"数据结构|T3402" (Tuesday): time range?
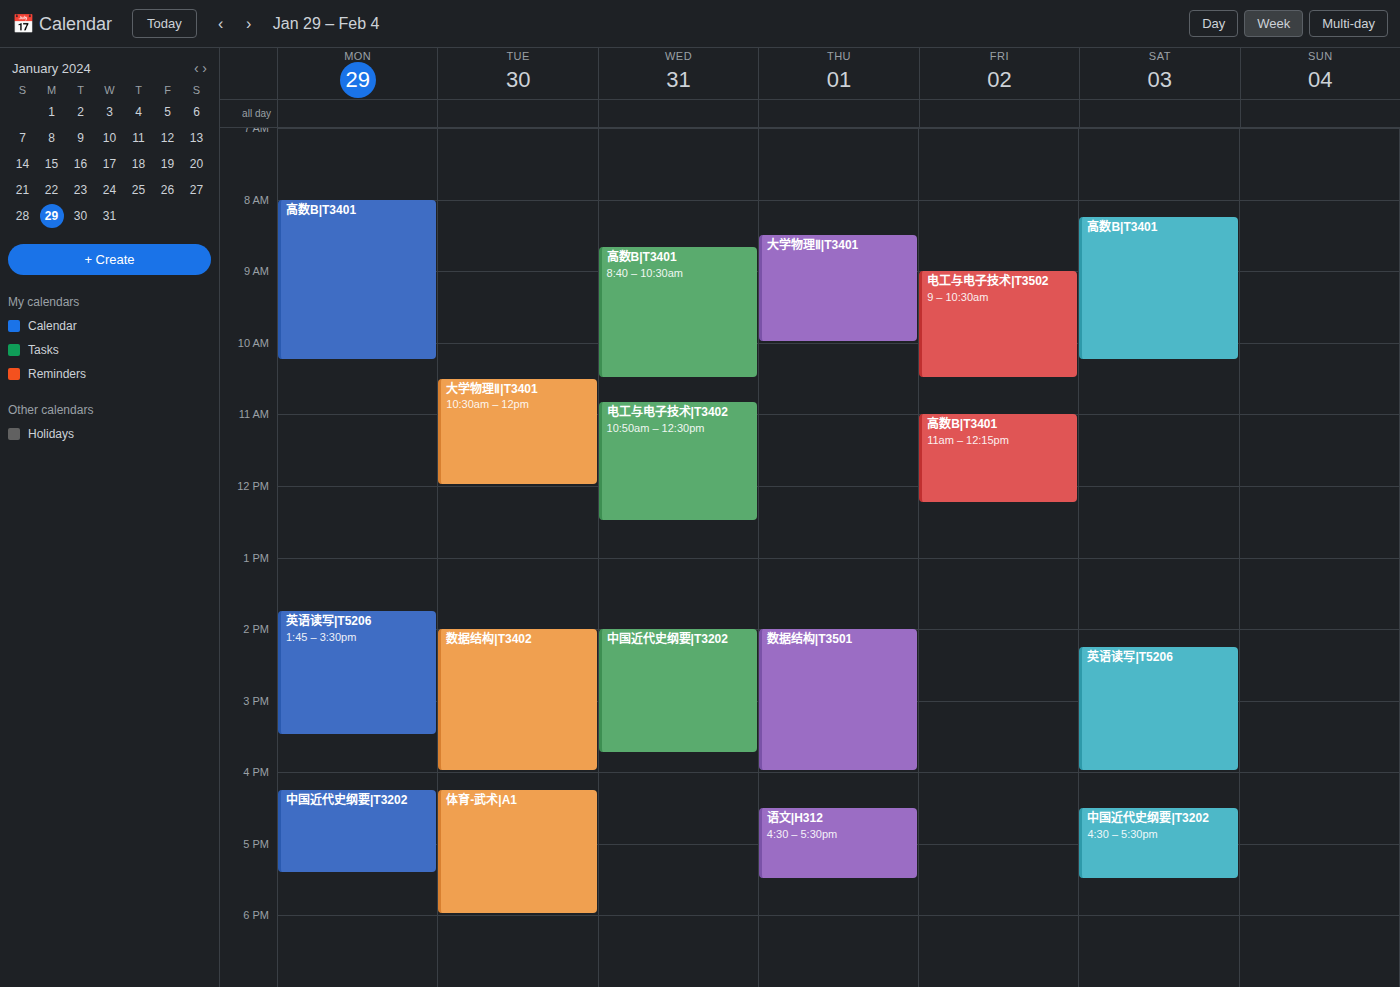
2:00 PM to 4:00 PM